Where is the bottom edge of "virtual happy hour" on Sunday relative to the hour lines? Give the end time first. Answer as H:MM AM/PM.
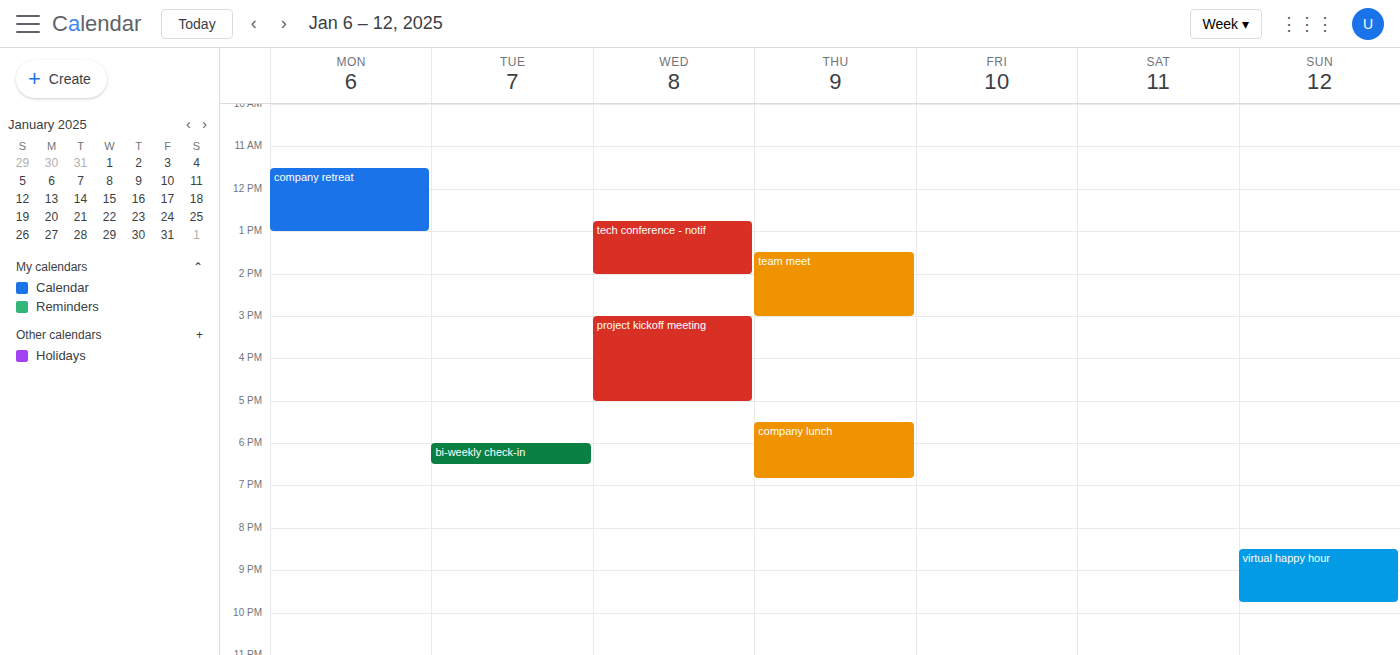
9:45 PM -- neither: three quarters of the way from the 9 PM line to the 10 PM line.